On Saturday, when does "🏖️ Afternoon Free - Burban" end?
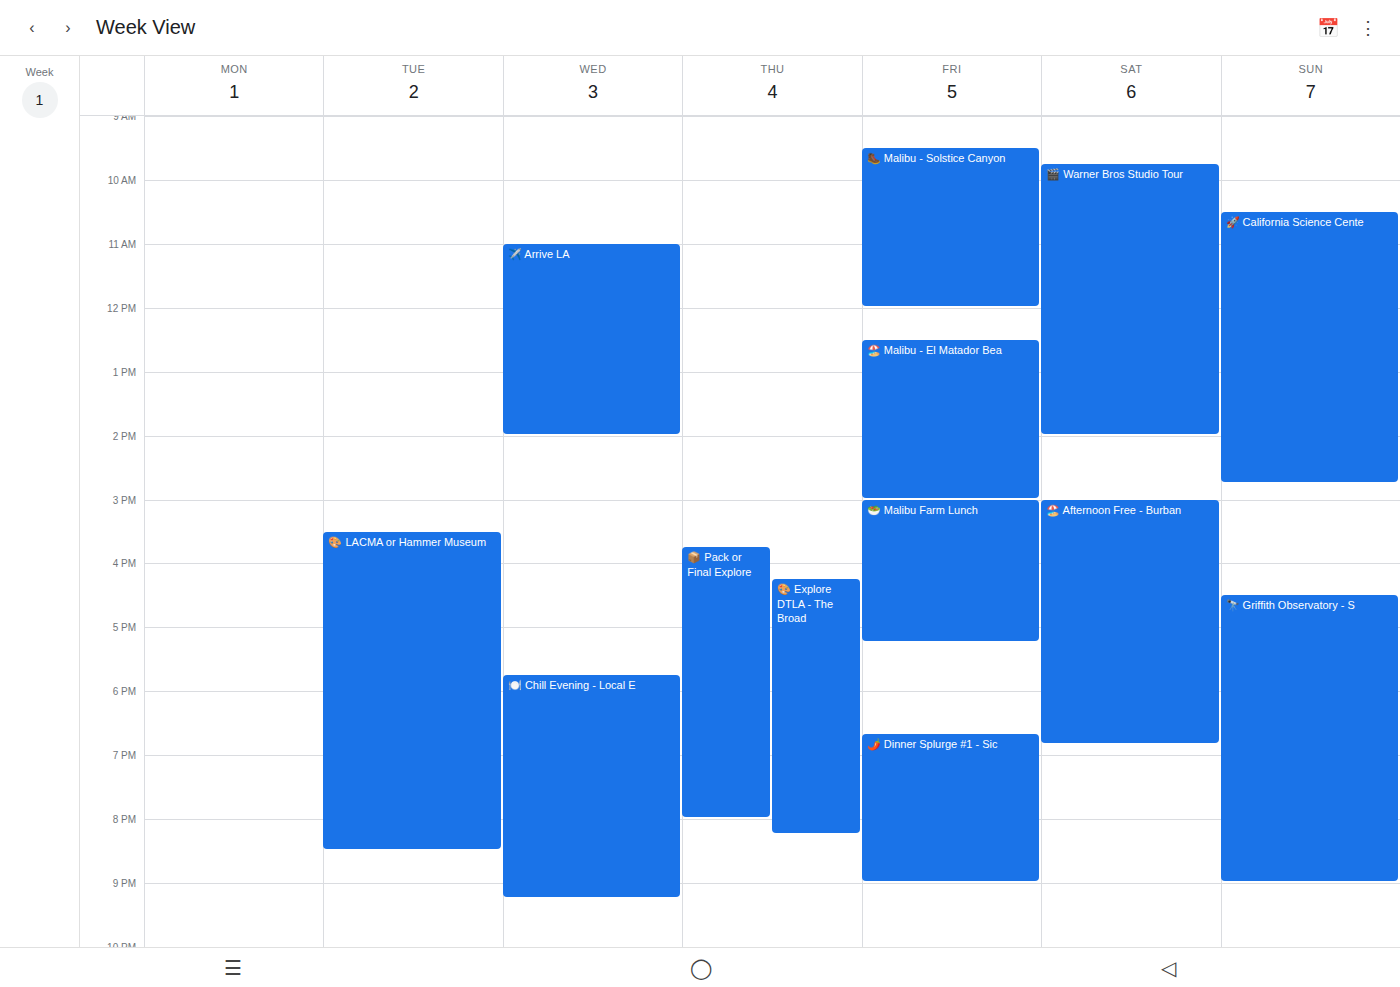
6:50 PM